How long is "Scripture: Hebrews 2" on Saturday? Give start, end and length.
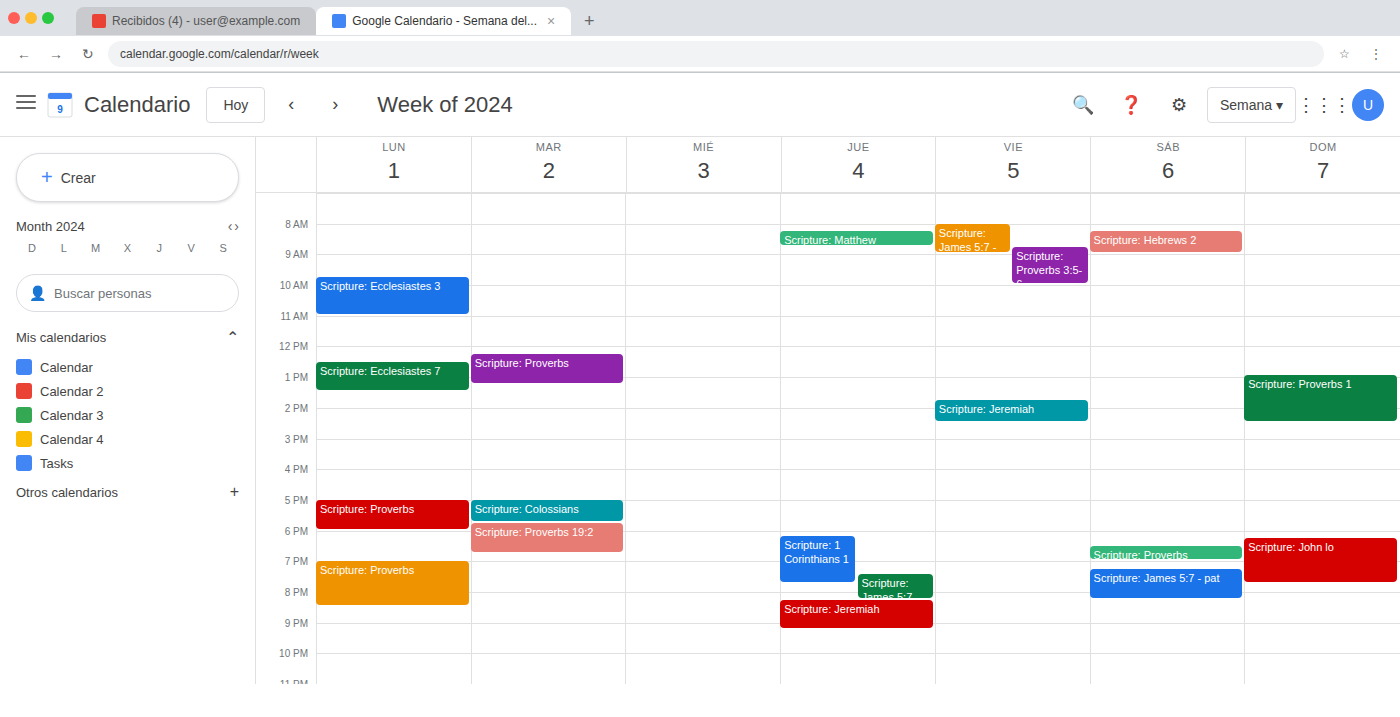
8:15 AM to 9:00 AM, 45 minutes